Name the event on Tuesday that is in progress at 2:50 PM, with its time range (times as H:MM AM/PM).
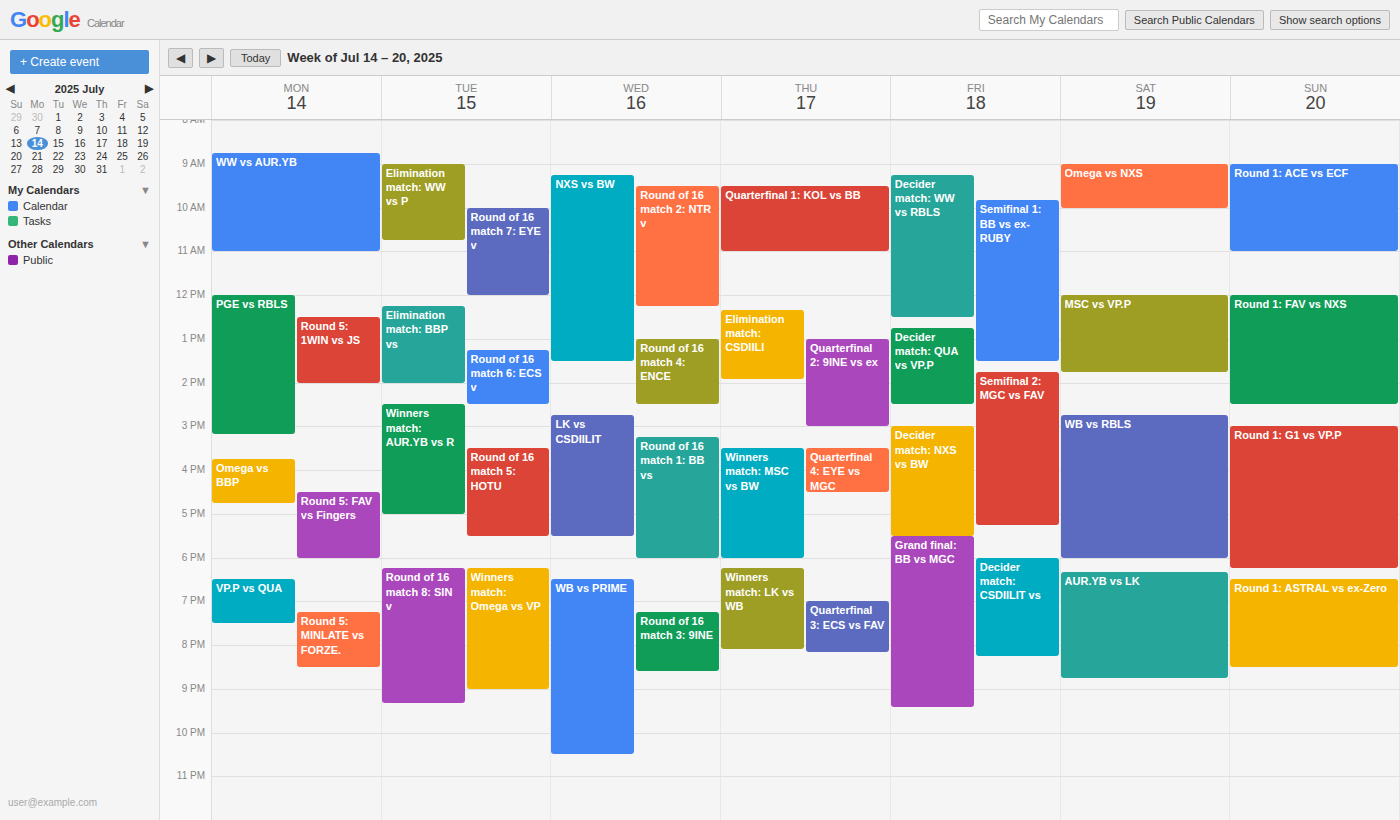
"Winners match: AUR.YB vs R", 2:30 PM to 5:00 PM